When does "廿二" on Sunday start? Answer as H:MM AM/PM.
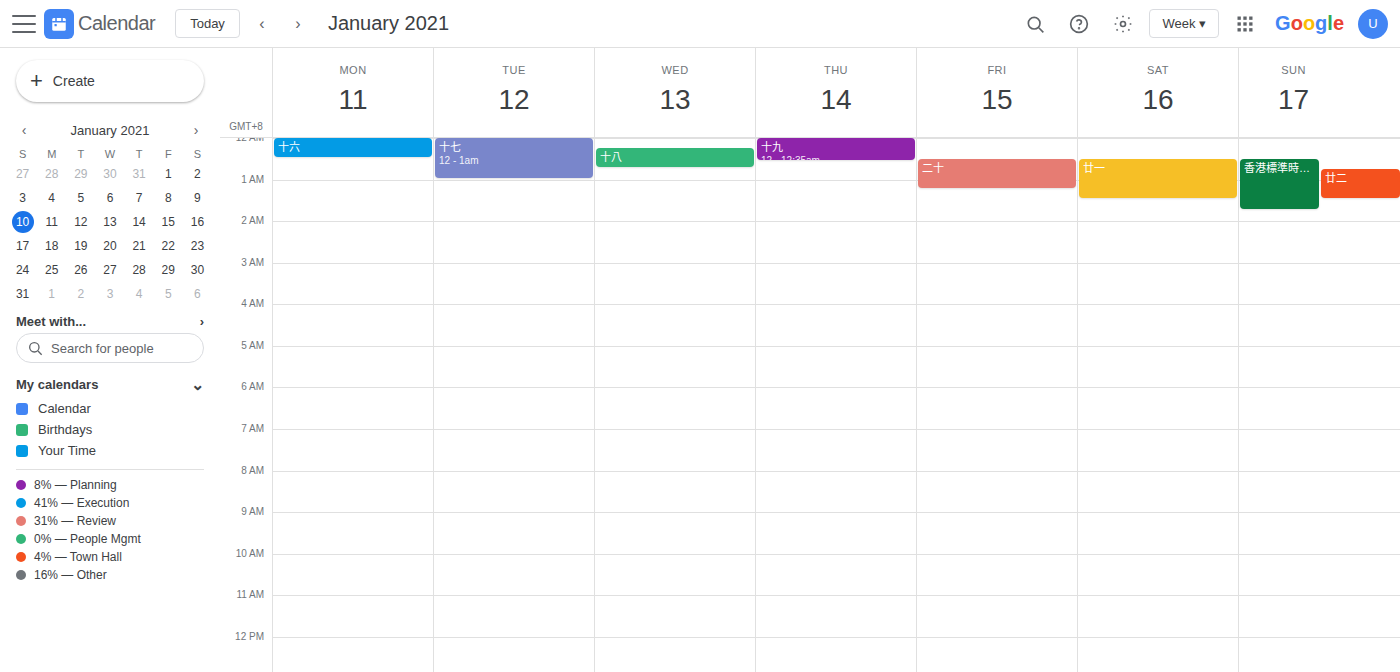
12:45 AM